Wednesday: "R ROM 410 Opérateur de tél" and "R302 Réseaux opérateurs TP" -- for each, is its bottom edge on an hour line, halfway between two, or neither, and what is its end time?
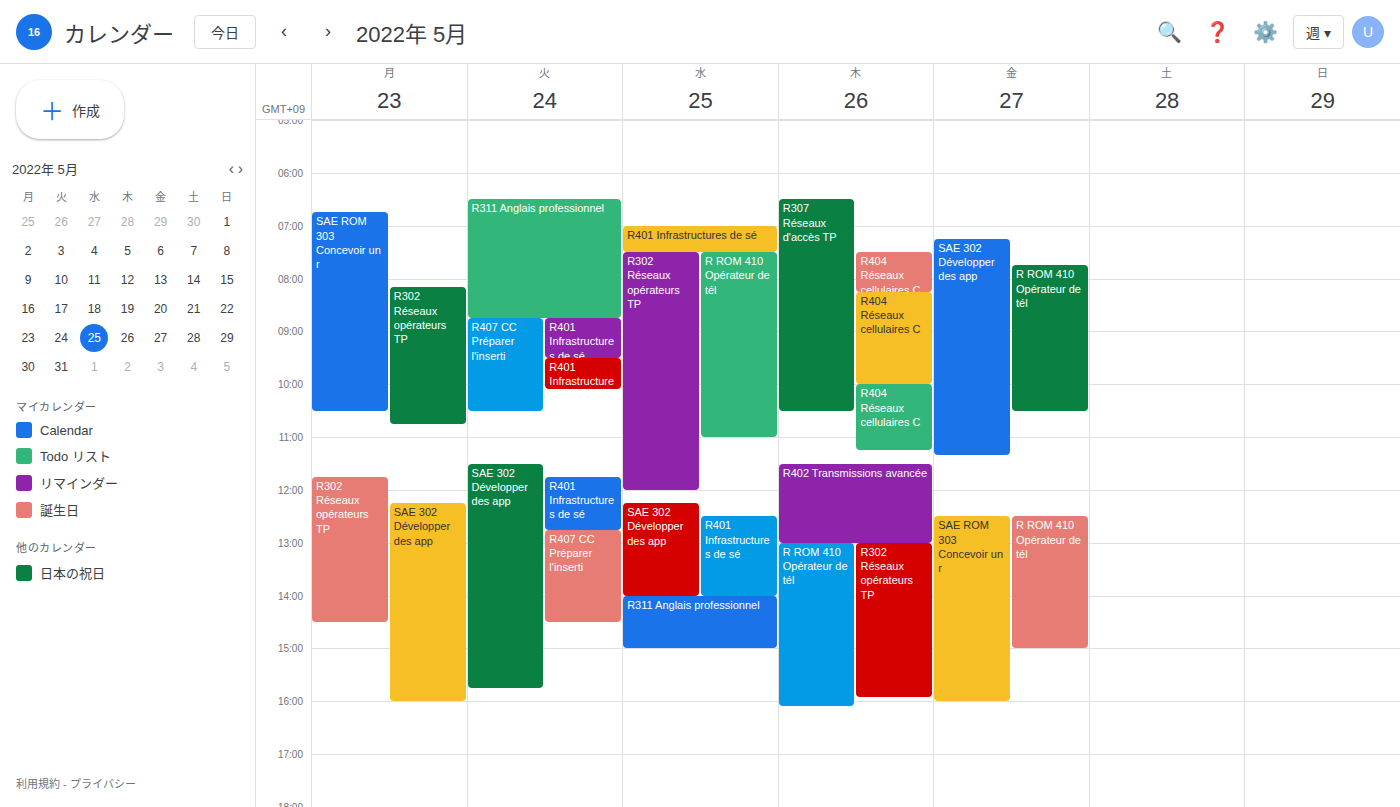
"R ROM 410 Opérateur de tél": 11:00 AM, exactly on the 11 AM line. "R302 Réseaux opérateurs TP": 12:00 PM, exactly on the 12 PM line.